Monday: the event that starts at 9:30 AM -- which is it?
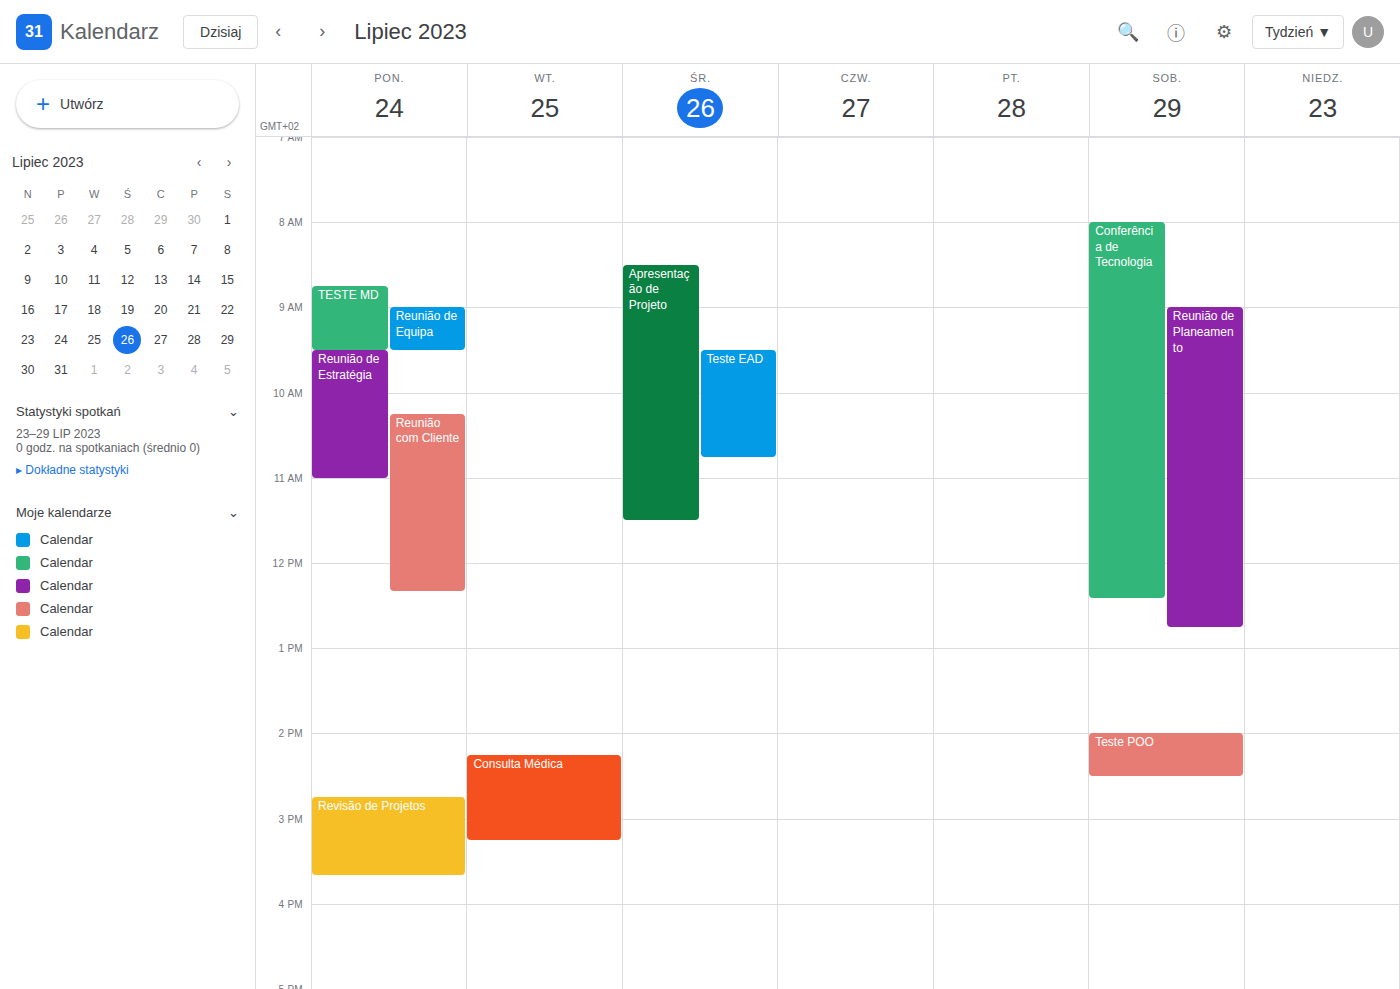
"Reunião de Estratégia"